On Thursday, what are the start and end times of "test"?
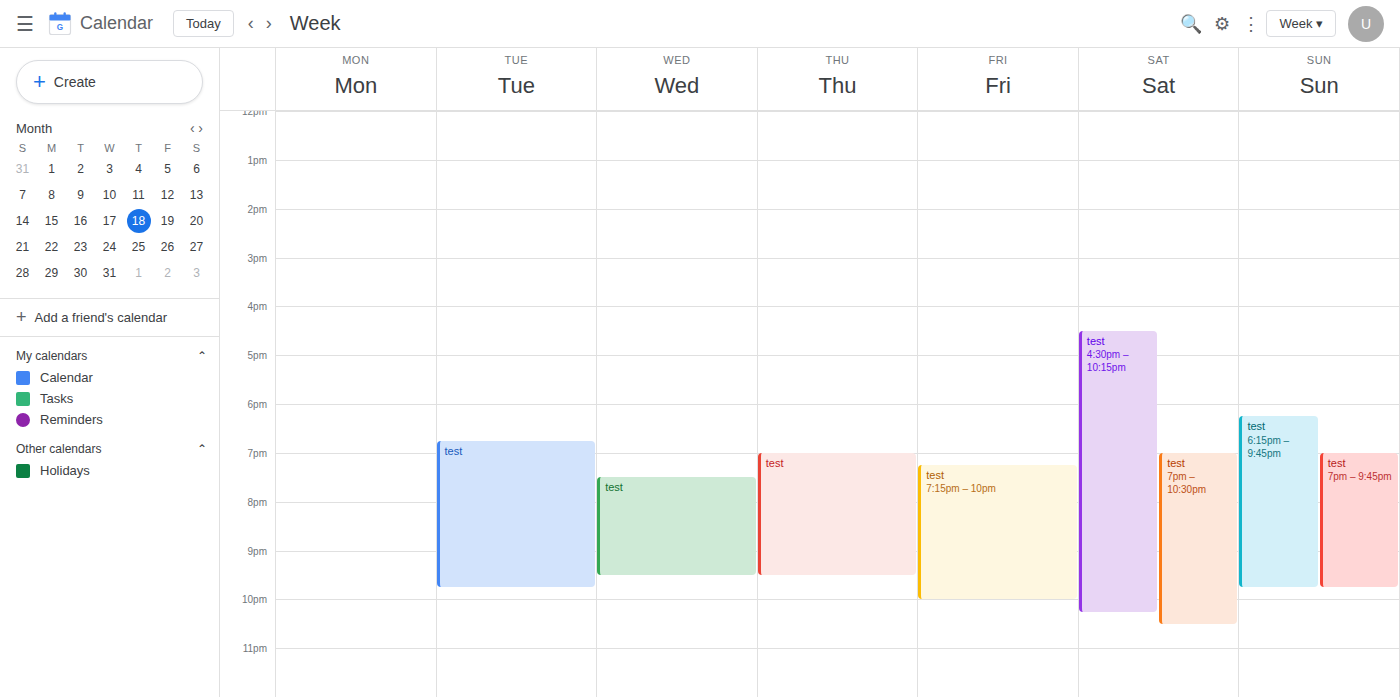
7:00 PM to 9:30 PM